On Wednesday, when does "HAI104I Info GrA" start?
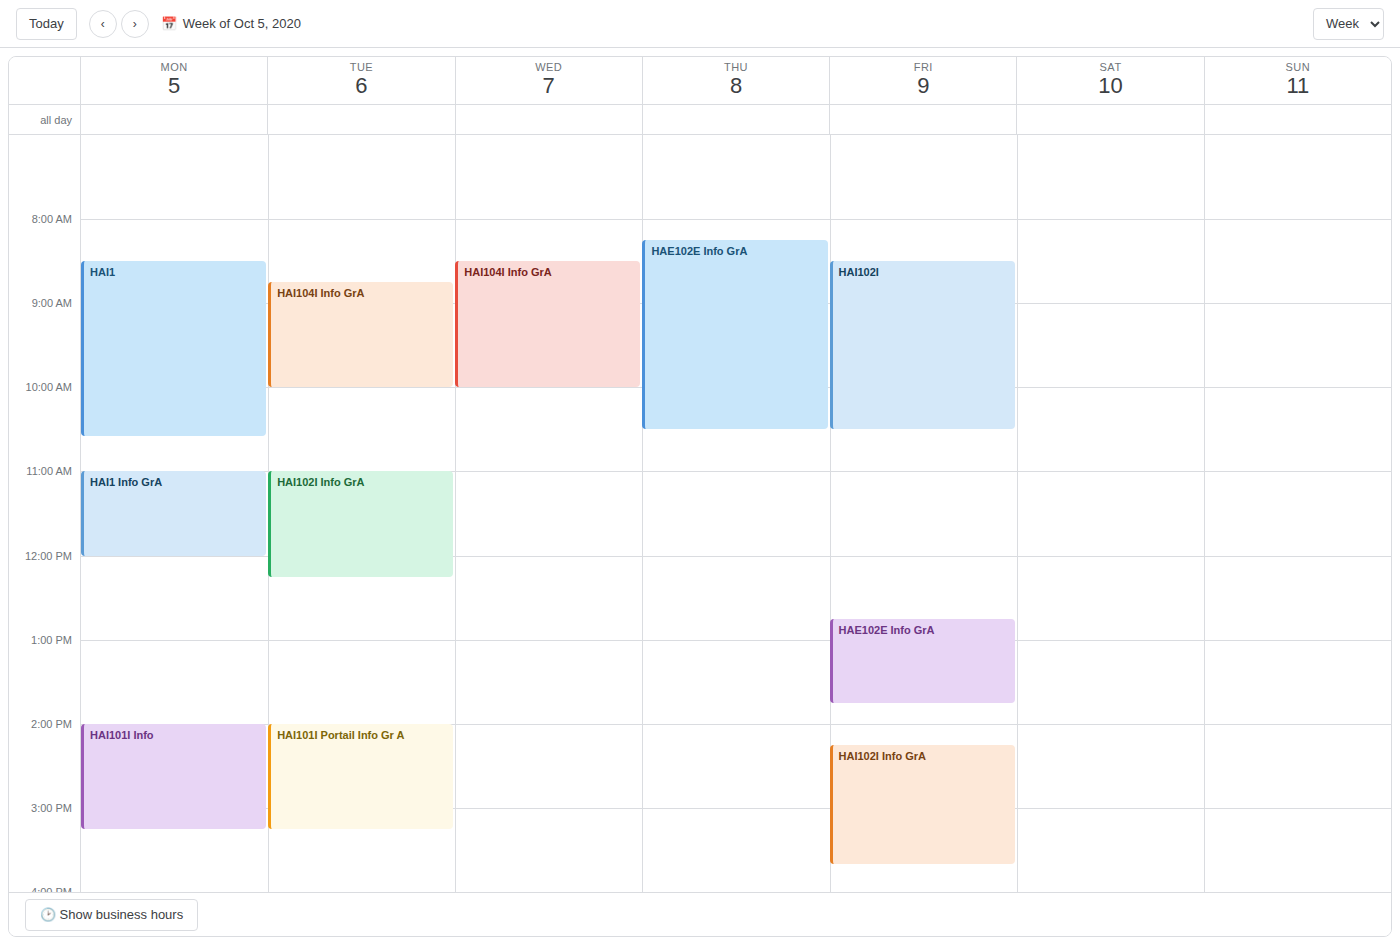
8:30 AM